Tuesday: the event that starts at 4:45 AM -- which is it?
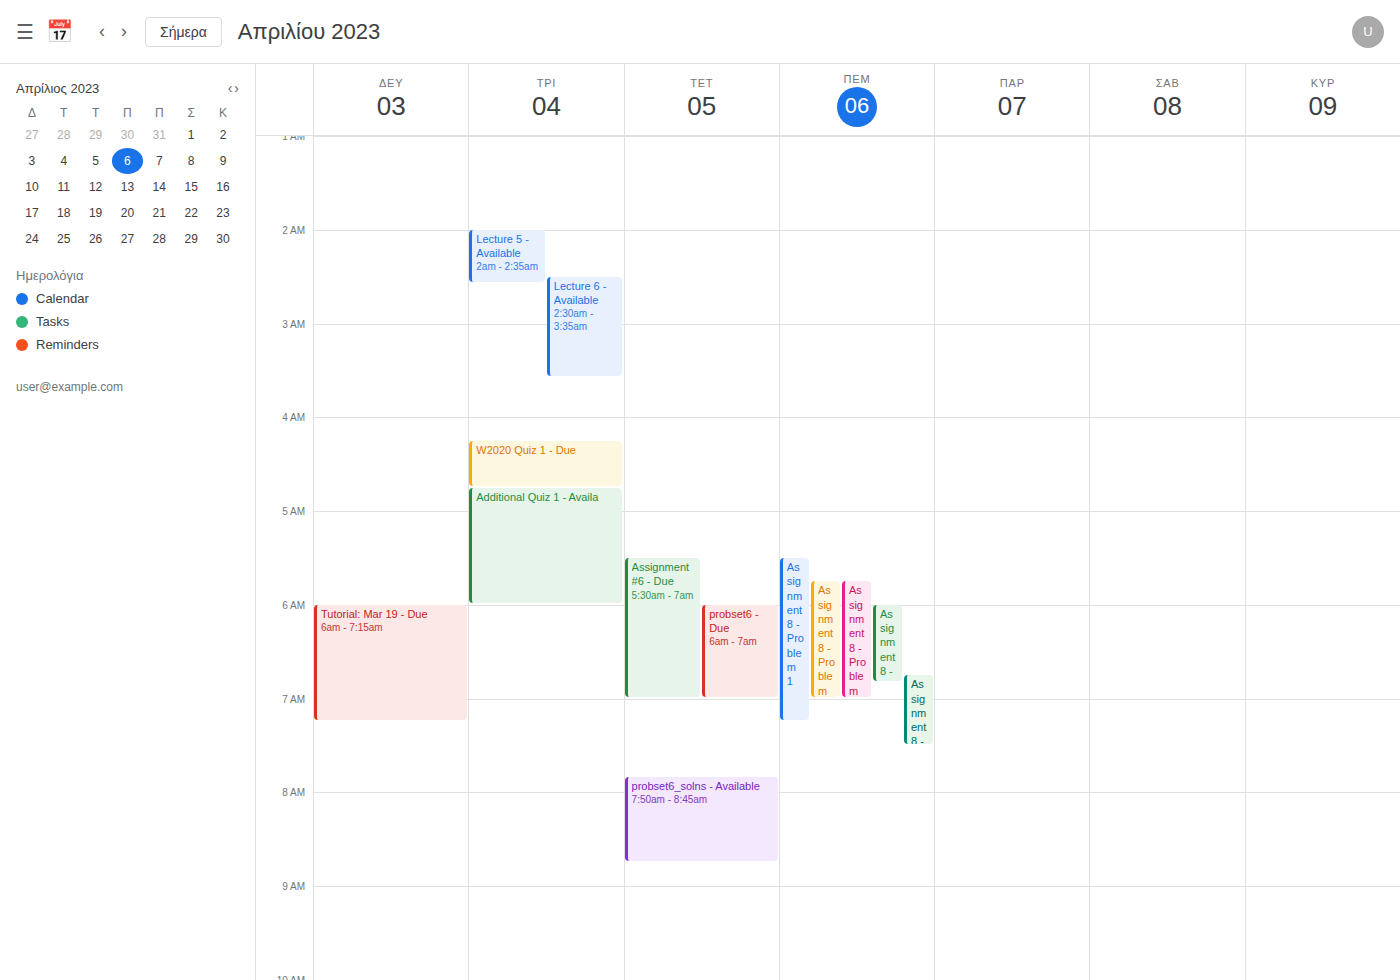
"Additional Quiz 1 - Availa"